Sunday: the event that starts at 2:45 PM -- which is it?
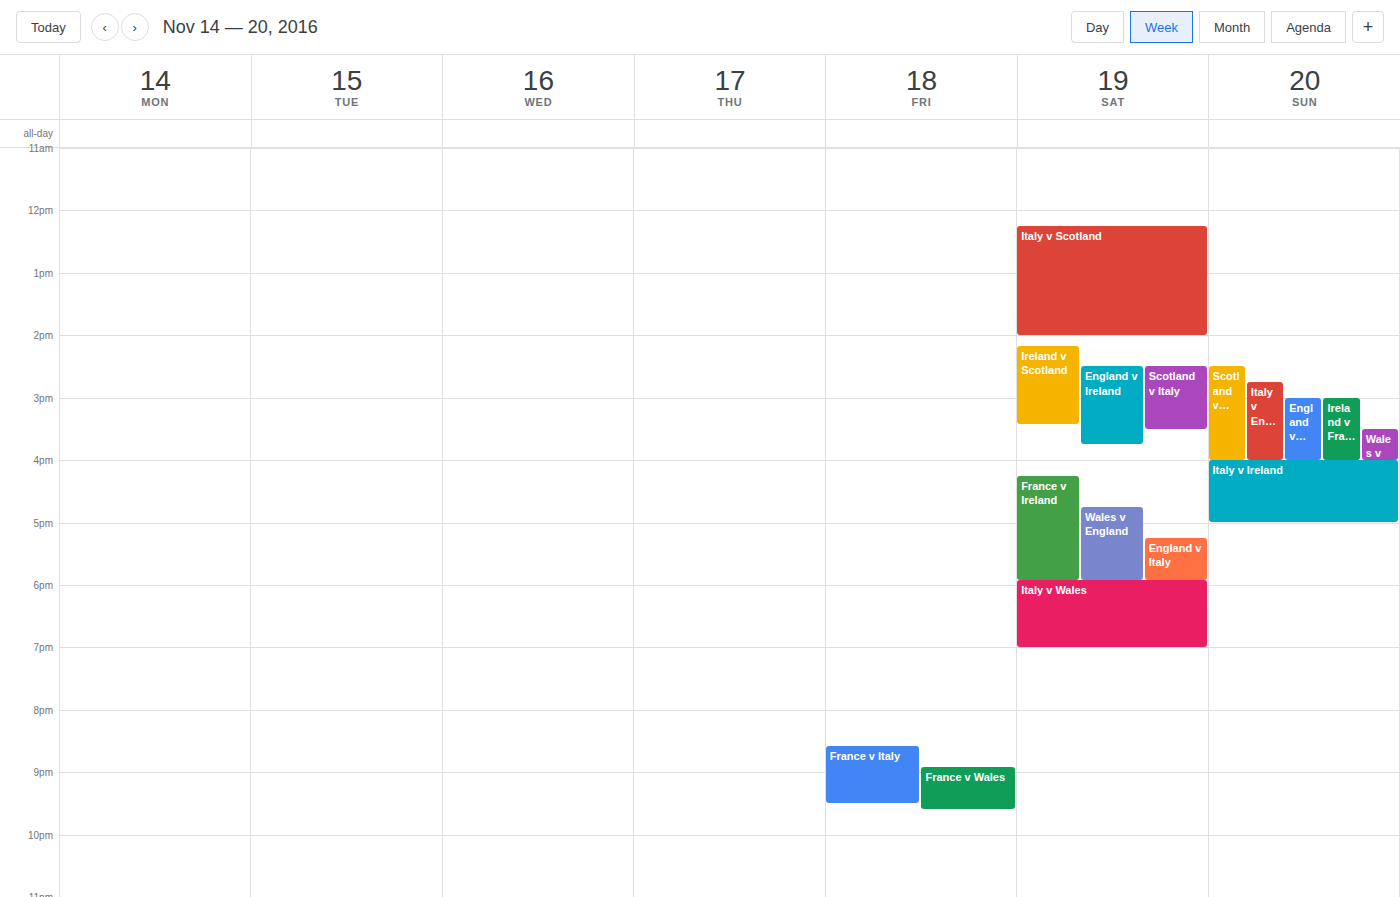
"Italy v England"